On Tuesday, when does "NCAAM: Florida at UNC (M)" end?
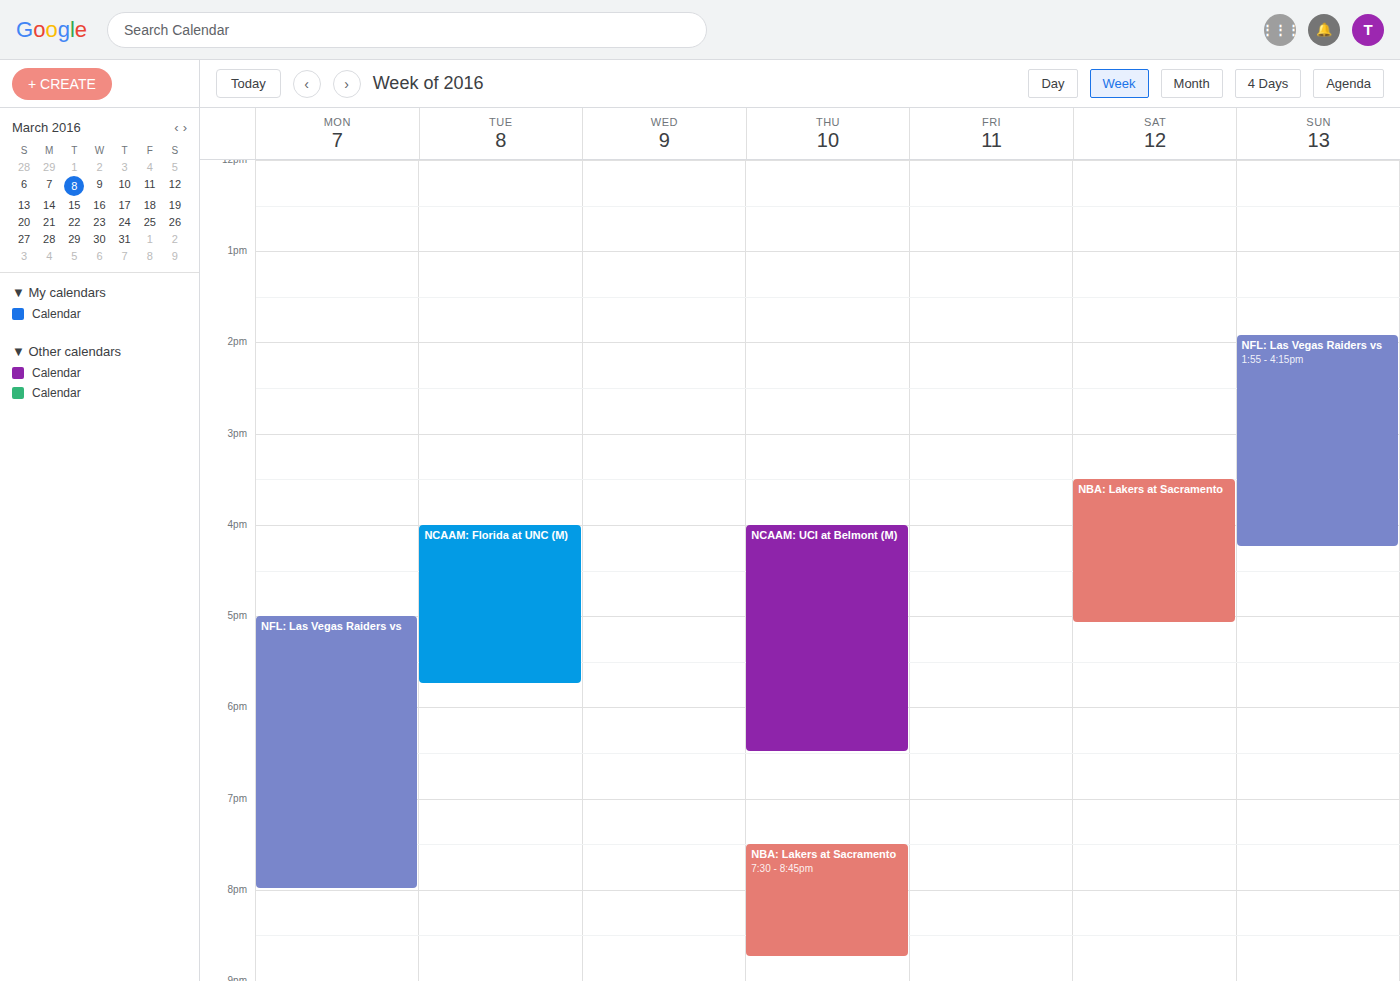
5:45 PM